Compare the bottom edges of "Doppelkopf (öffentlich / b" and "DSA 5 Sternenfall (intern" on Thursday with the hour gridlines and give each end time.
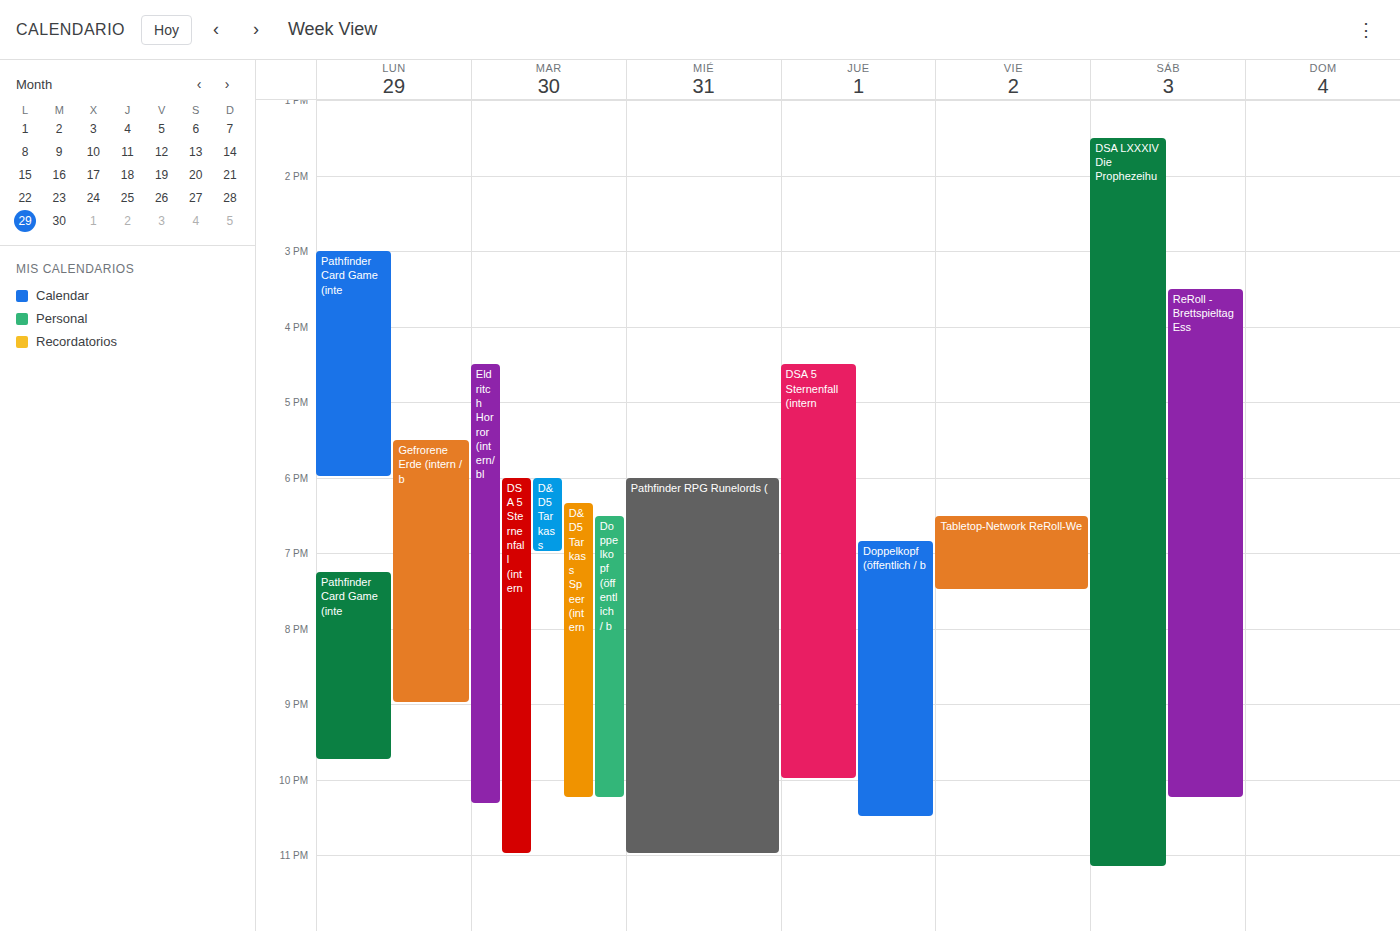
"Doppelkopf (öffentlich / b": 10:30 PM, halfway between the 10 PM and 11 PM lines. "DSA 5 Sternenfall (intern": 10:00 PM, exactly on the 10 PM line.